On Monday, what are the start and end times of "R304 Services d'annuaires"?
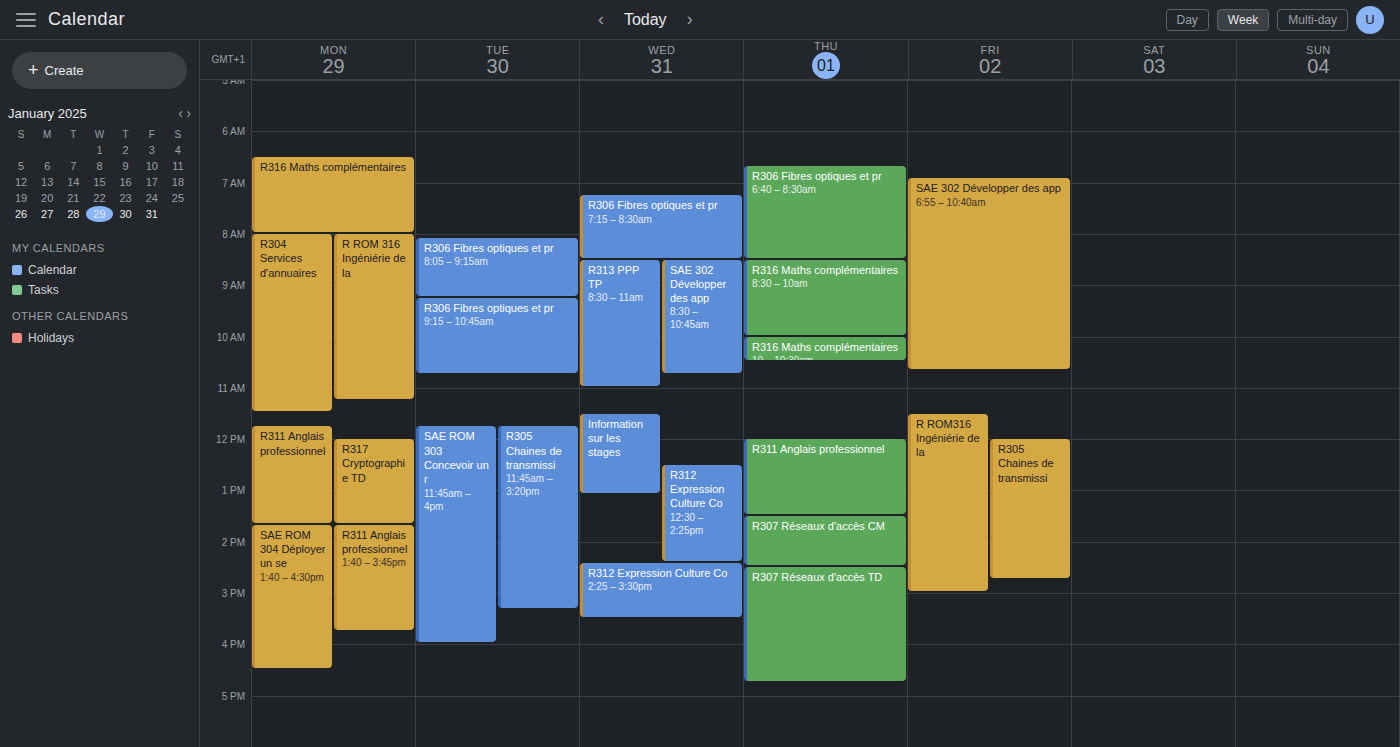
8:00 AM to 11:30 AM